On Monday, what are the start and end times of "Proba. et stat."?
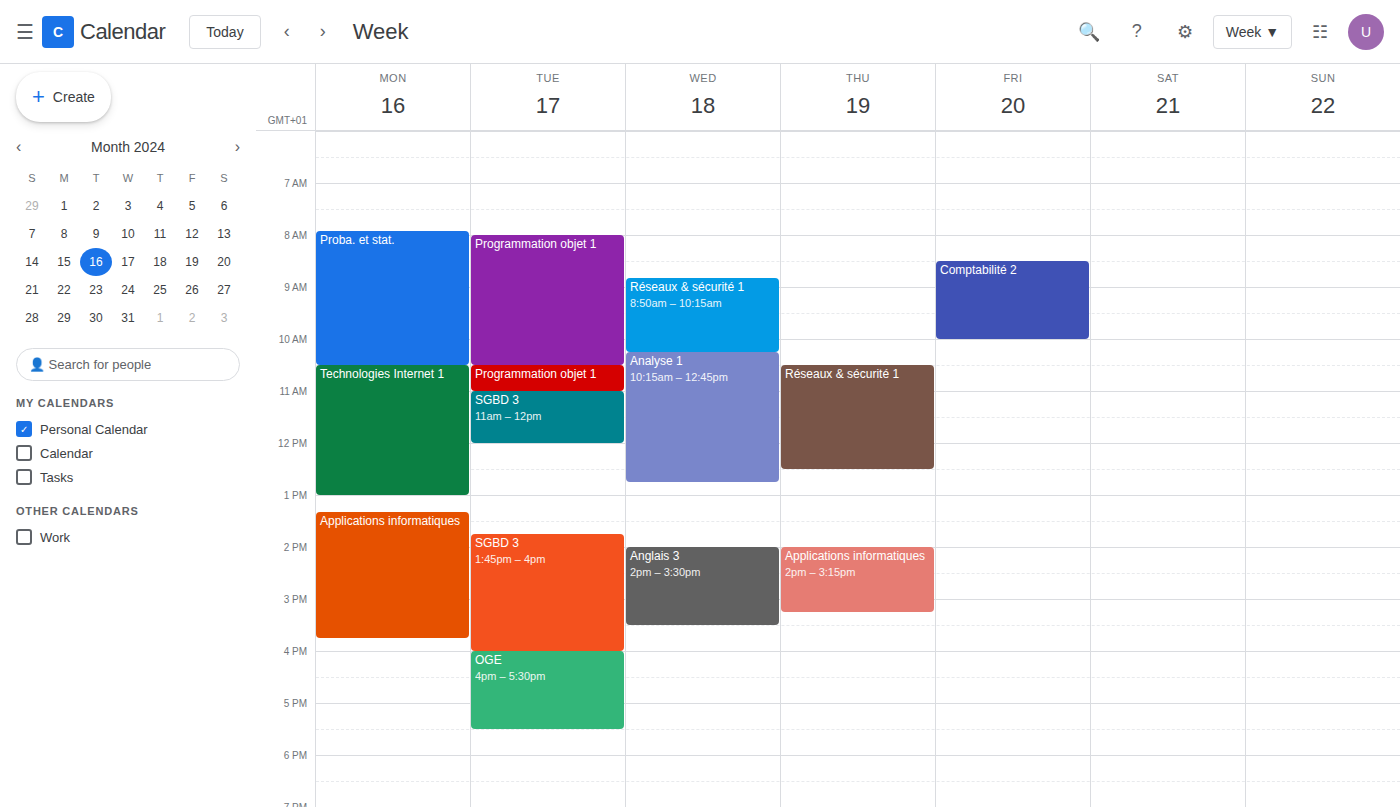
07:55 to 10:30